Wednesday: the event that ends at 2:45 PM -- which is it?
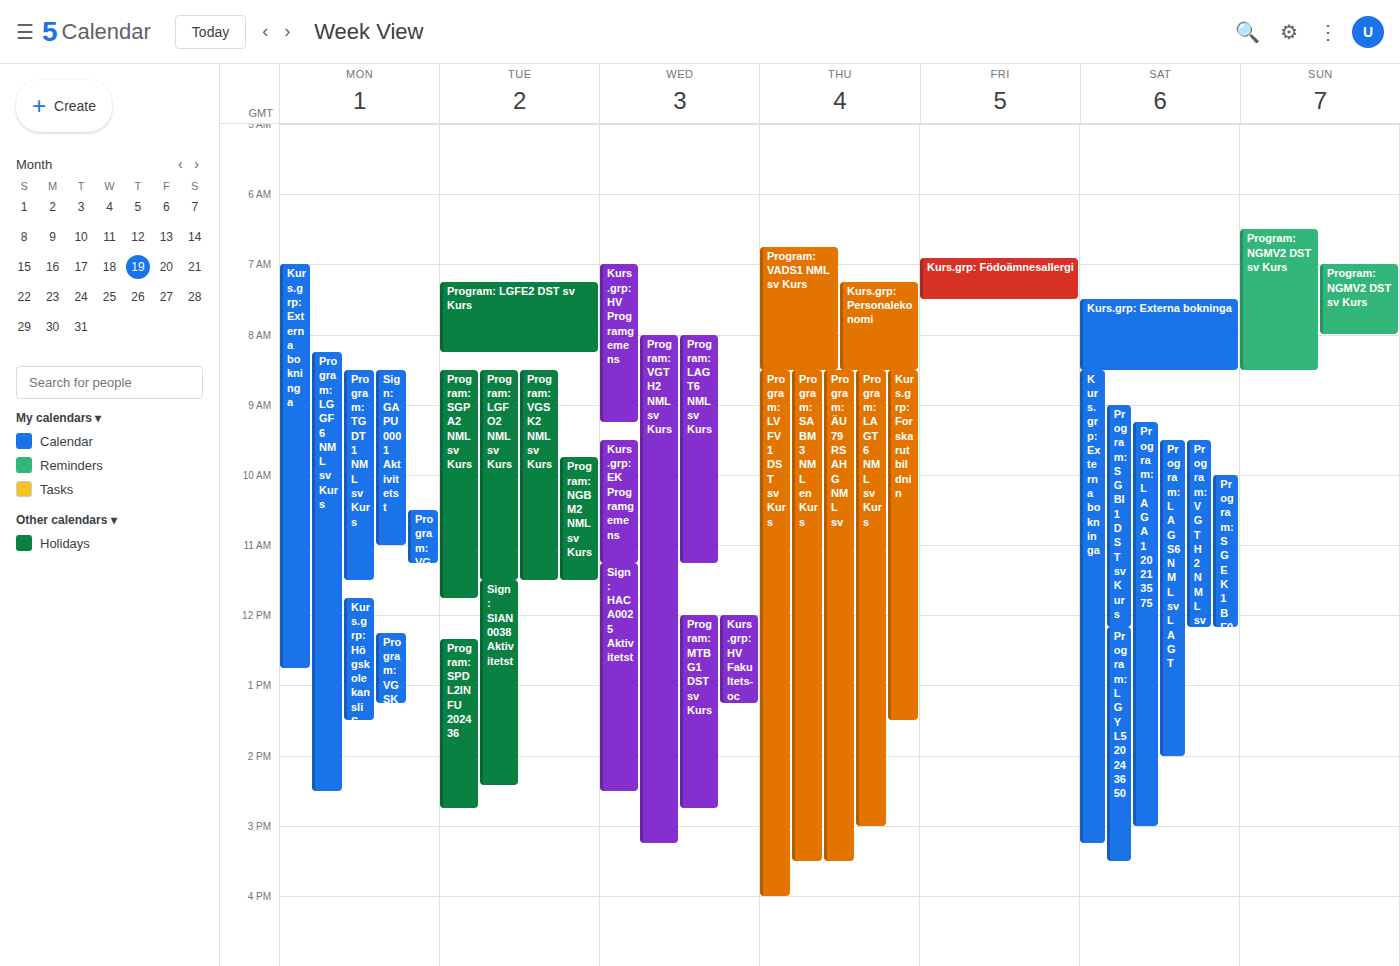
"Program: MTBG1 DST sv Kurs"